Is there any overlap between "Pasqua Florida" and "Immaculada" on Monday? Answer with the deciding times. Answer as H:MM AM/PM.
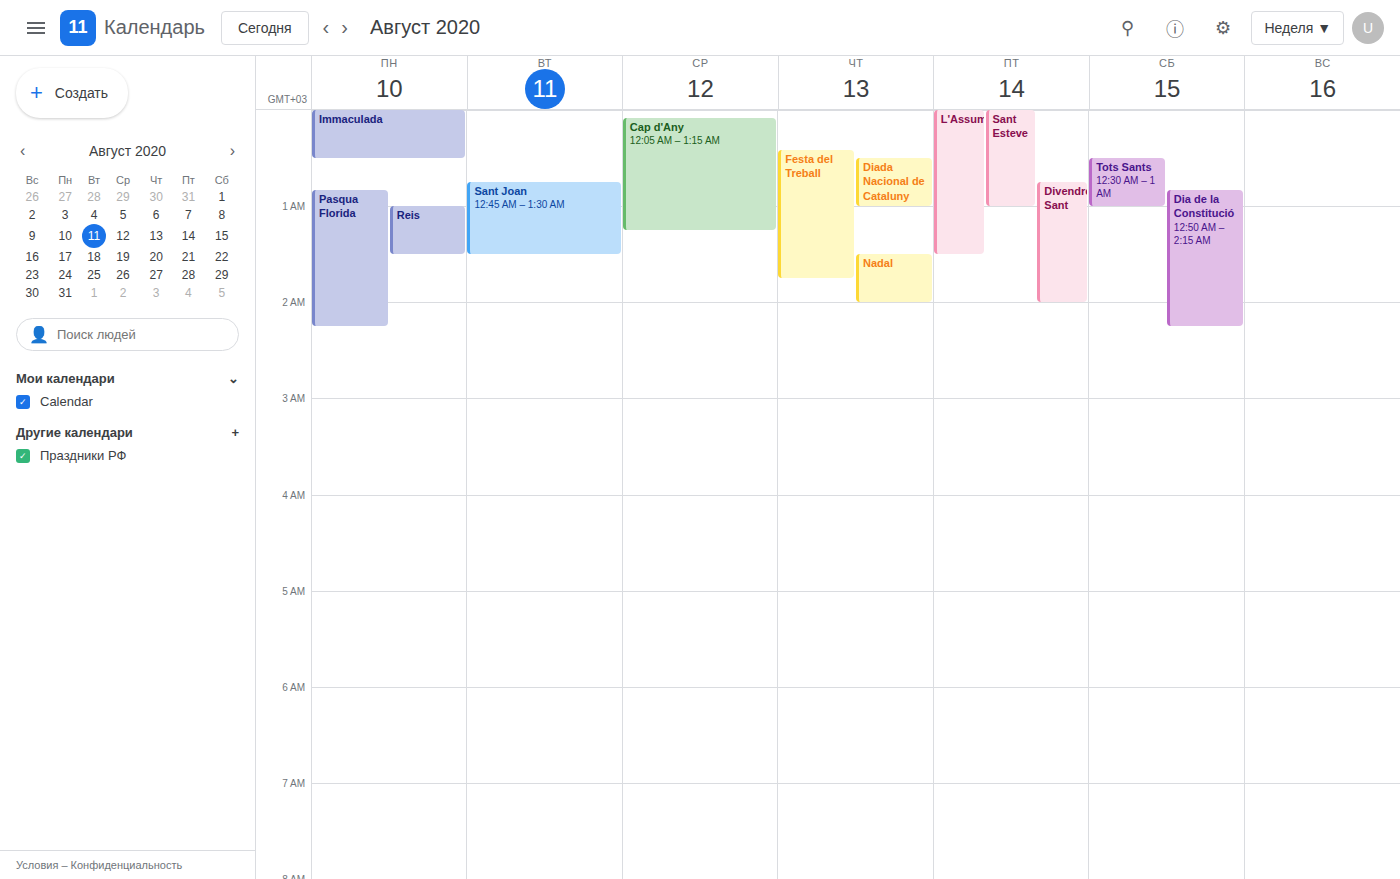
"Immaculada" ends at 12:30 AM and "Pasqua Florida" starts at 12:50 AM -- no overlap.